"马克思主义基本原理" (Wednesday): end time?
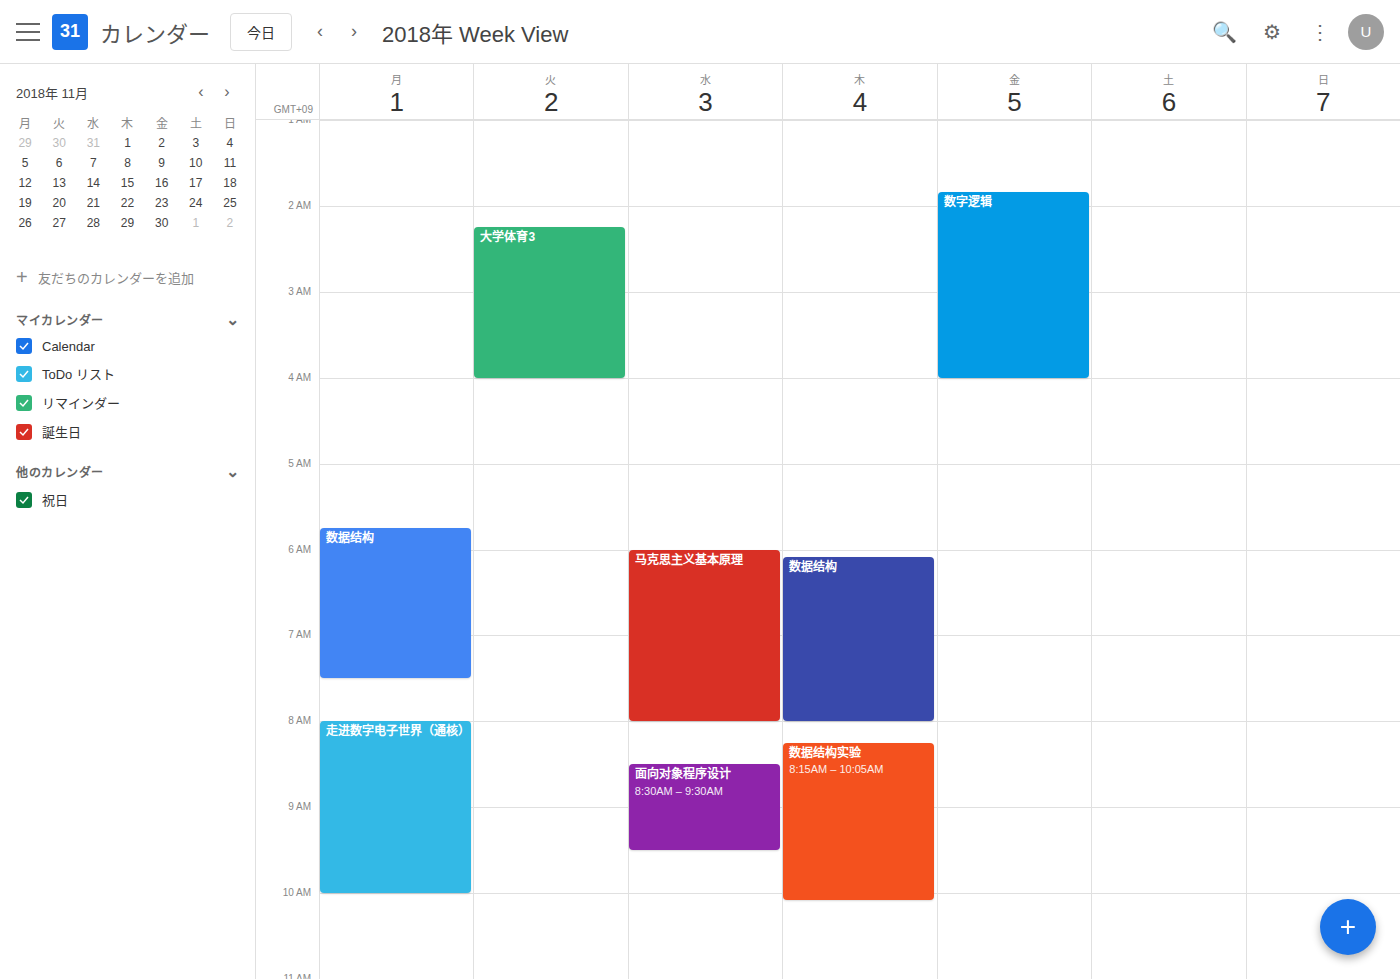
08:00